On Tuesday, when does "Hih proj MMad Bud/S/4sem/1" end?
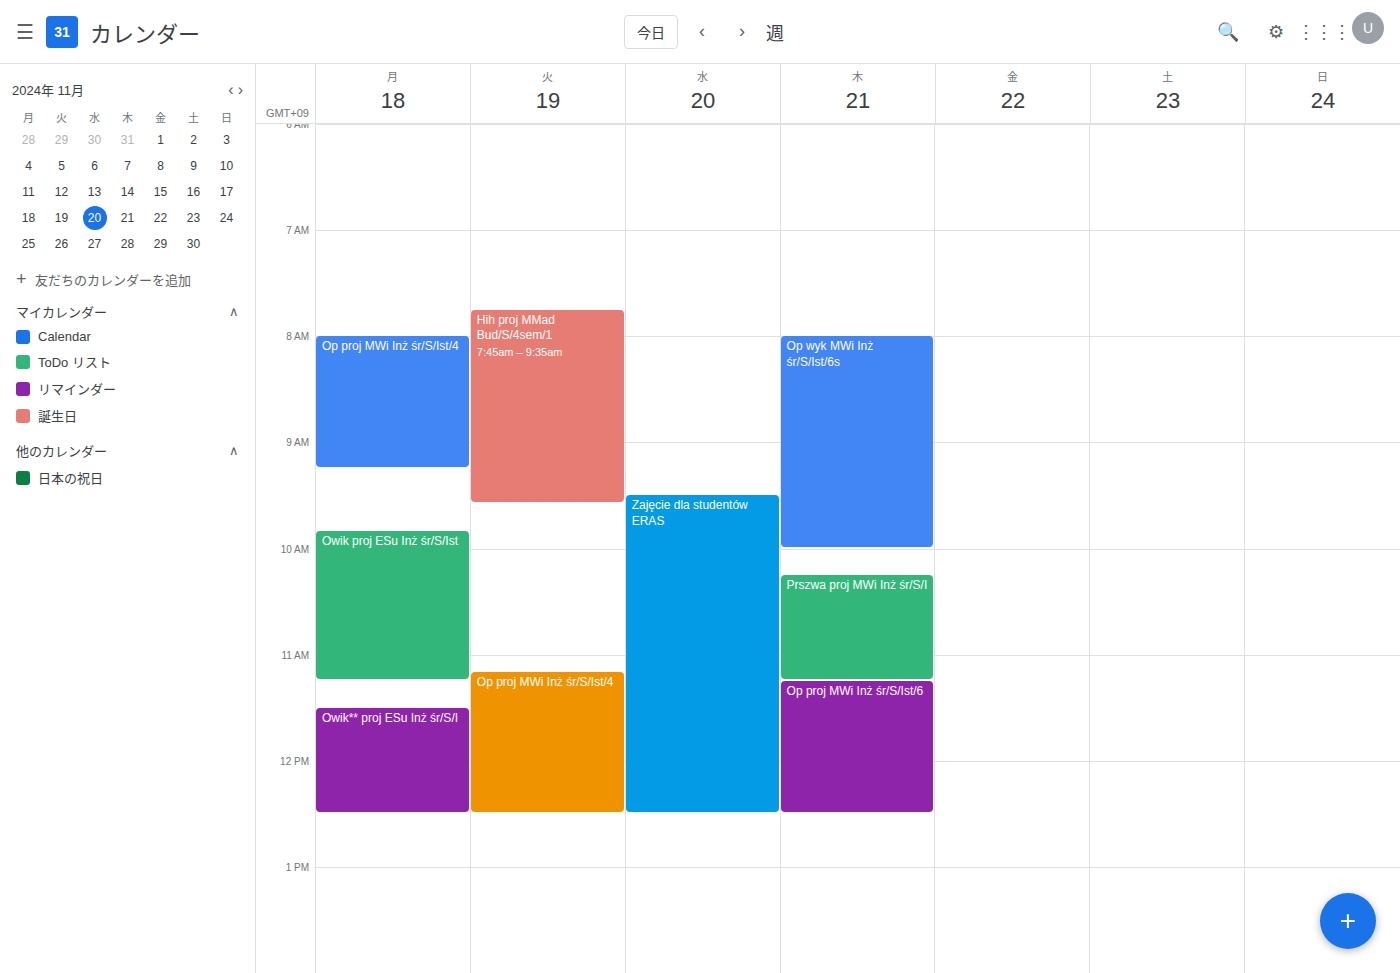
9:35 AM